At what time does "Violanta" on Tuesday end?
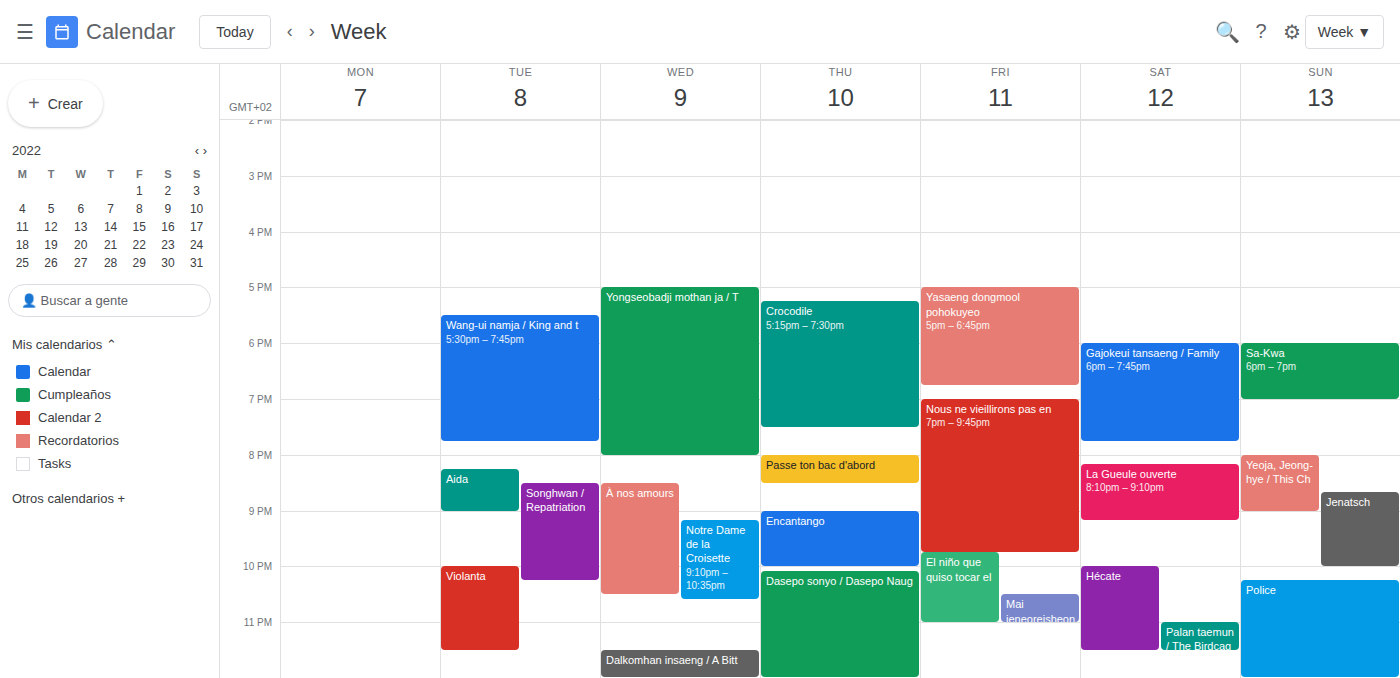
11:30 PM